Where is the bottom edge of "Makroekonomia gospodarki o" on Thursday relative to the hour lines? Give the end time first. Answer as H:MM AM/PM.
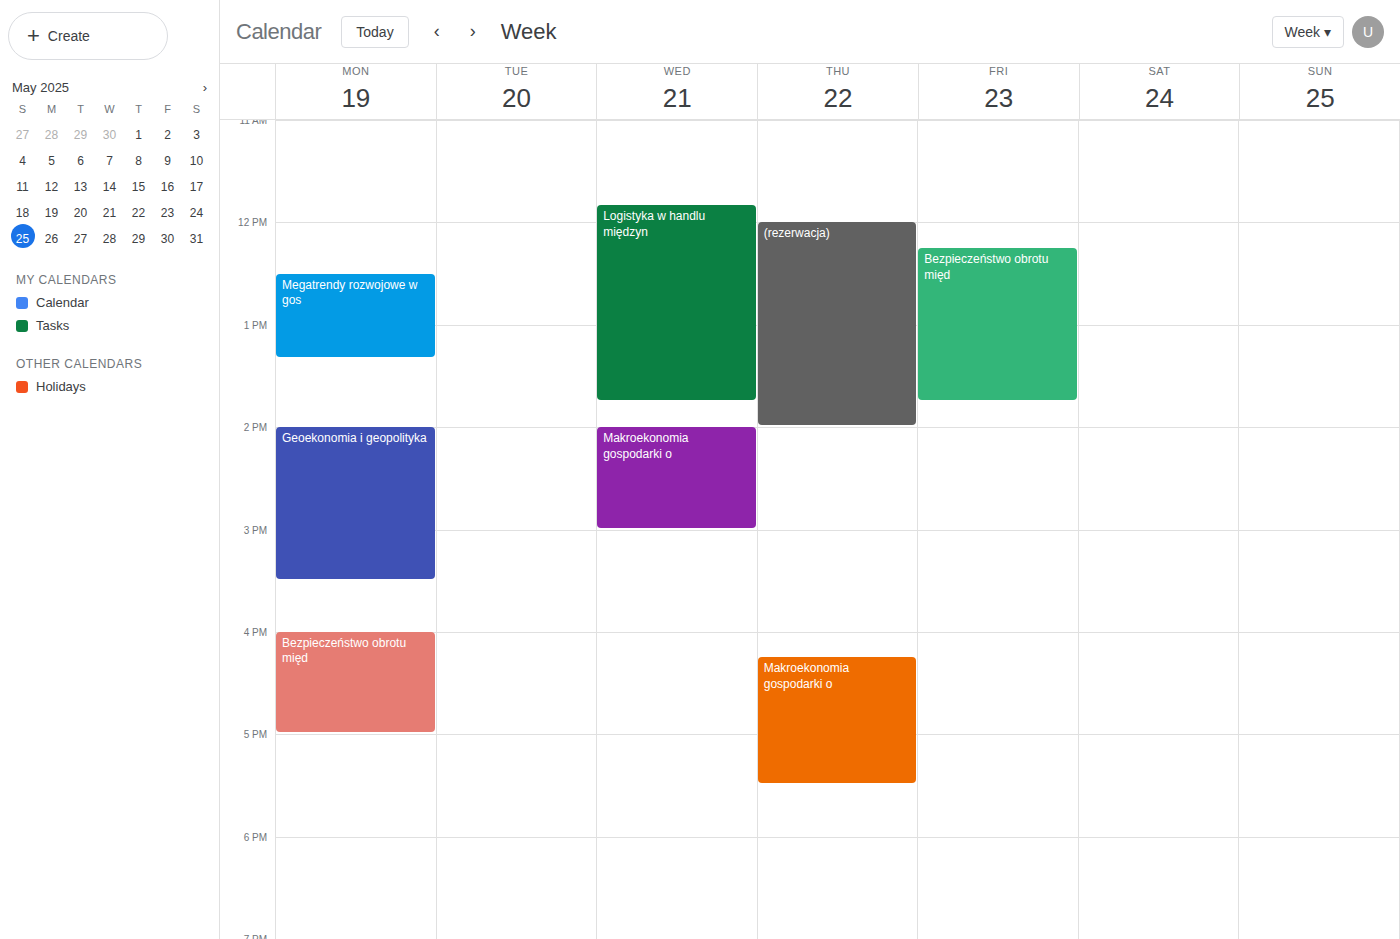
5:30 PM -- halfway between the 5 PM and 6 PM lines.